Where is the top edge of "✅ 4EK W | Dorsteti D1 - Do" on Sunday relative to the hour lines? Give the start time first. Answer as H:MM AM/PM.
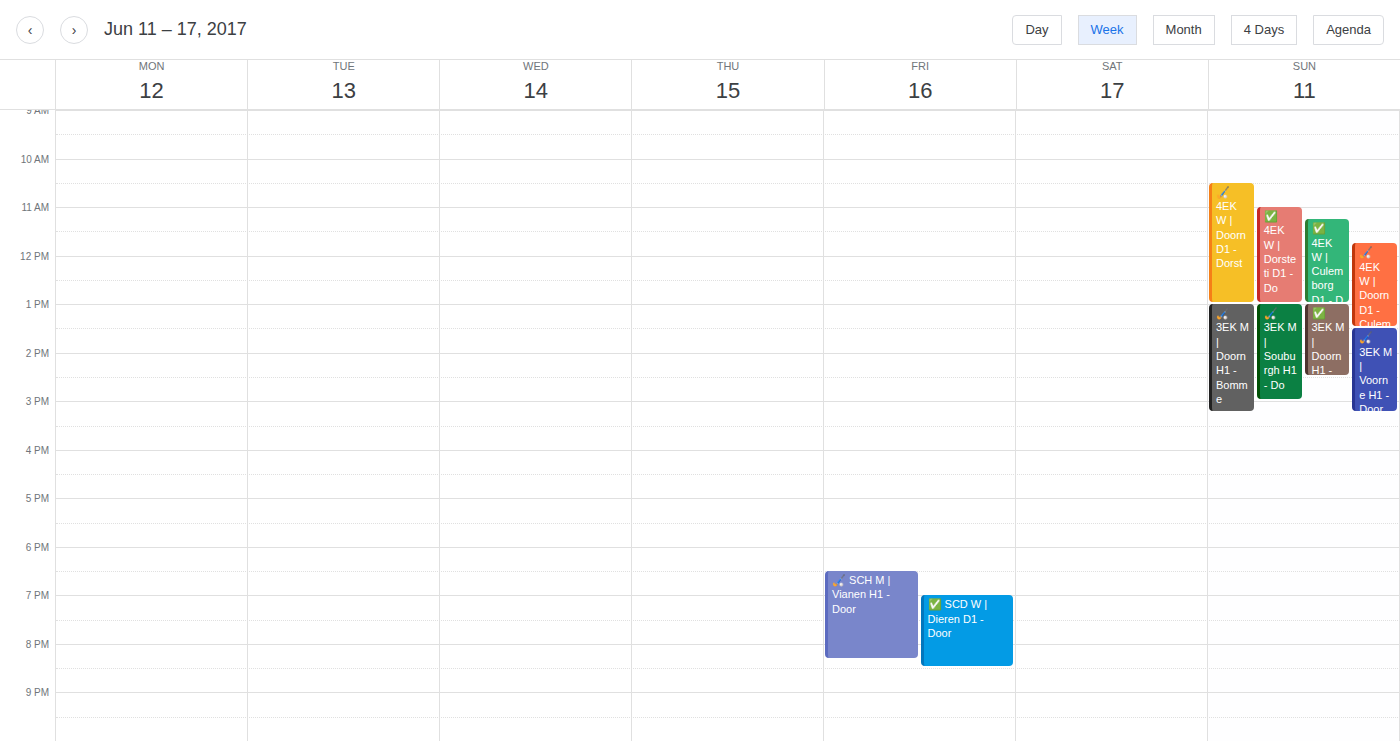
11:00 AM -- exactly on the 11 AM line.